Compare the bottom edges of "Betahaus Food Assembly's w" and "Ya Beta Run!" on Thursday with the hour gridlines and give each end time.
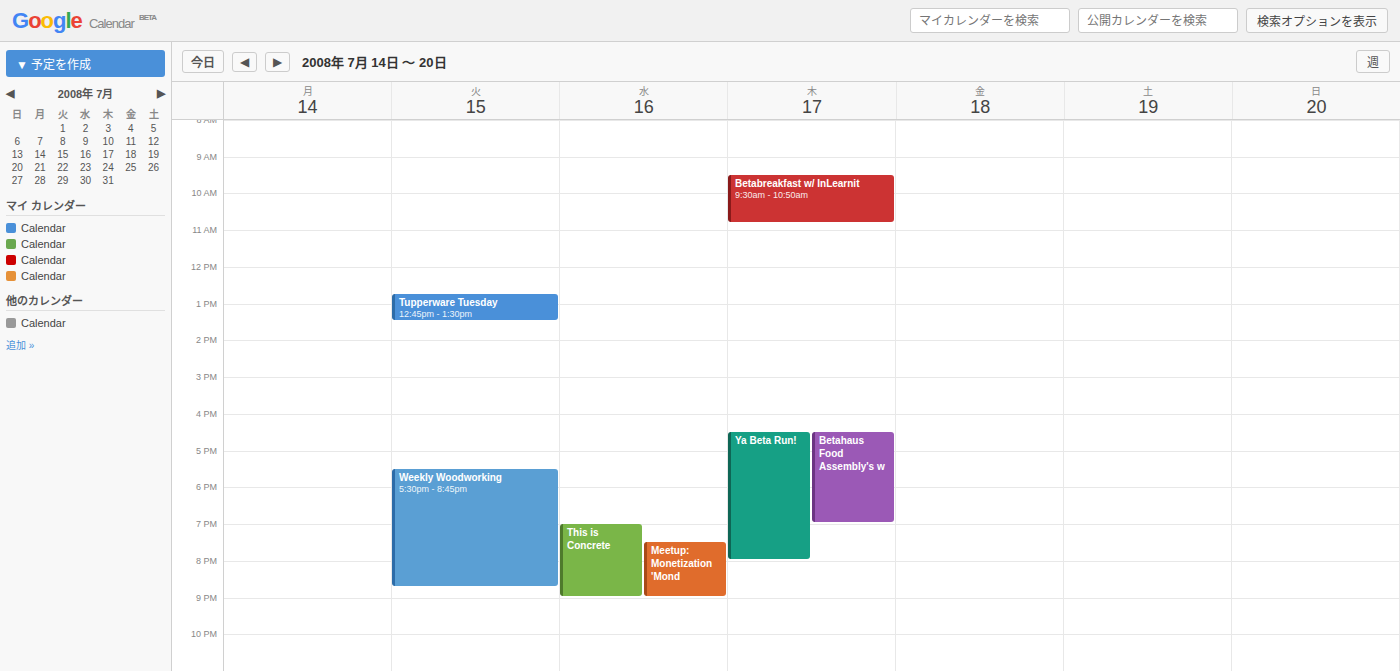
"Betahaus Food Assembly's w": 7:00 PM, exactly on the 7 PM line. "Ya Beta Run!": 8:00 PM, exactly on the 8 PM line.